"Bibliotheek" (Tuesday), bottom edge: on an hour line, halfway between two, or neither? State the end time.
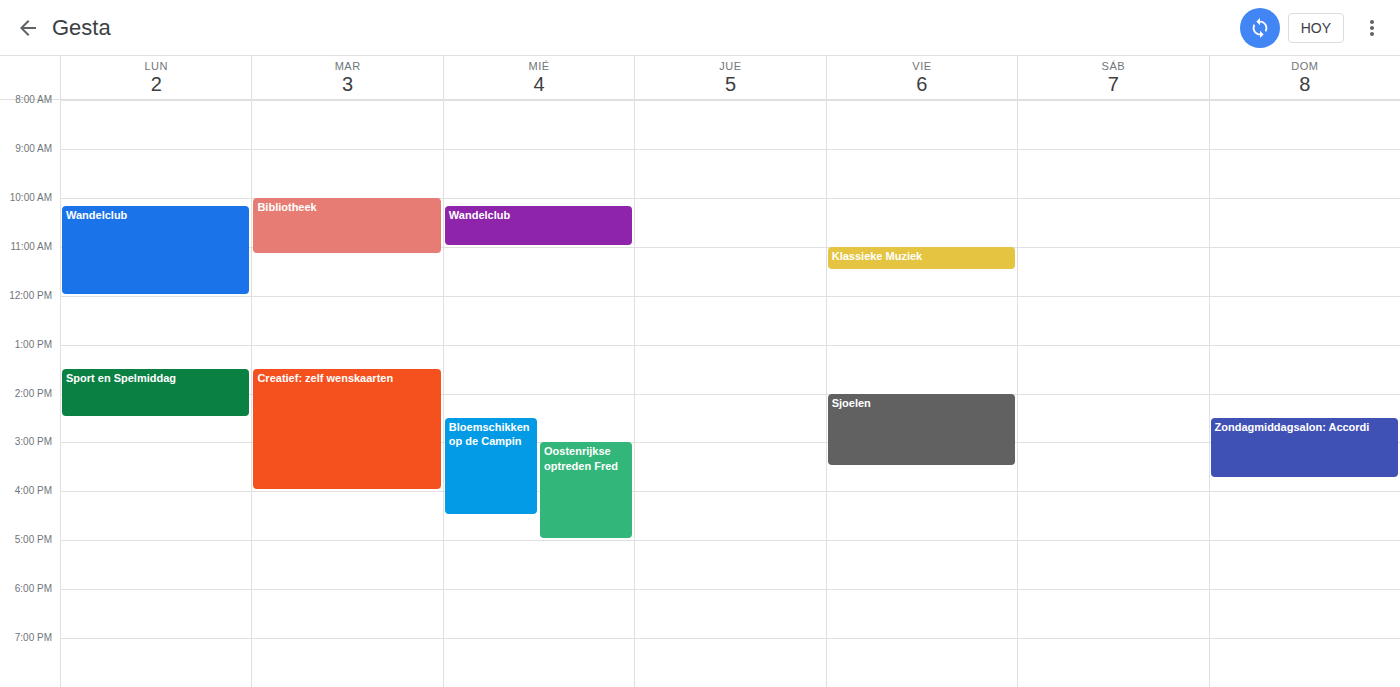
11:10 AM -- neither: 10 minutes below the 11 AM line and 50 minutes above the 12 PM line.